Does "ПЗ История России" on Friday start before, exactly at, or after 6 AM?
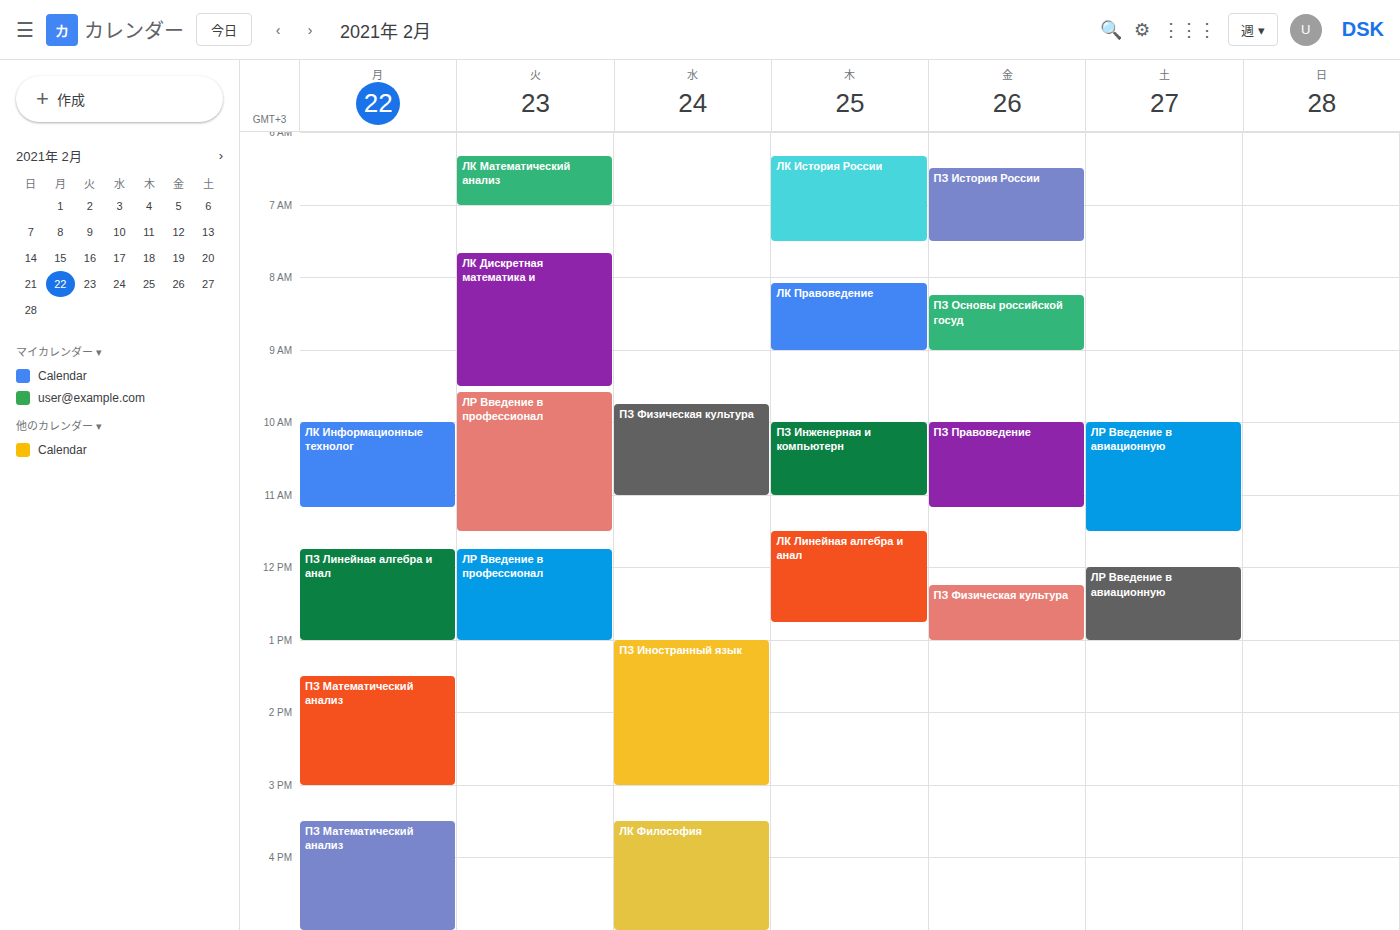
6:30 AM -- after 6 AM, 30 minutes below the 6 AM line.